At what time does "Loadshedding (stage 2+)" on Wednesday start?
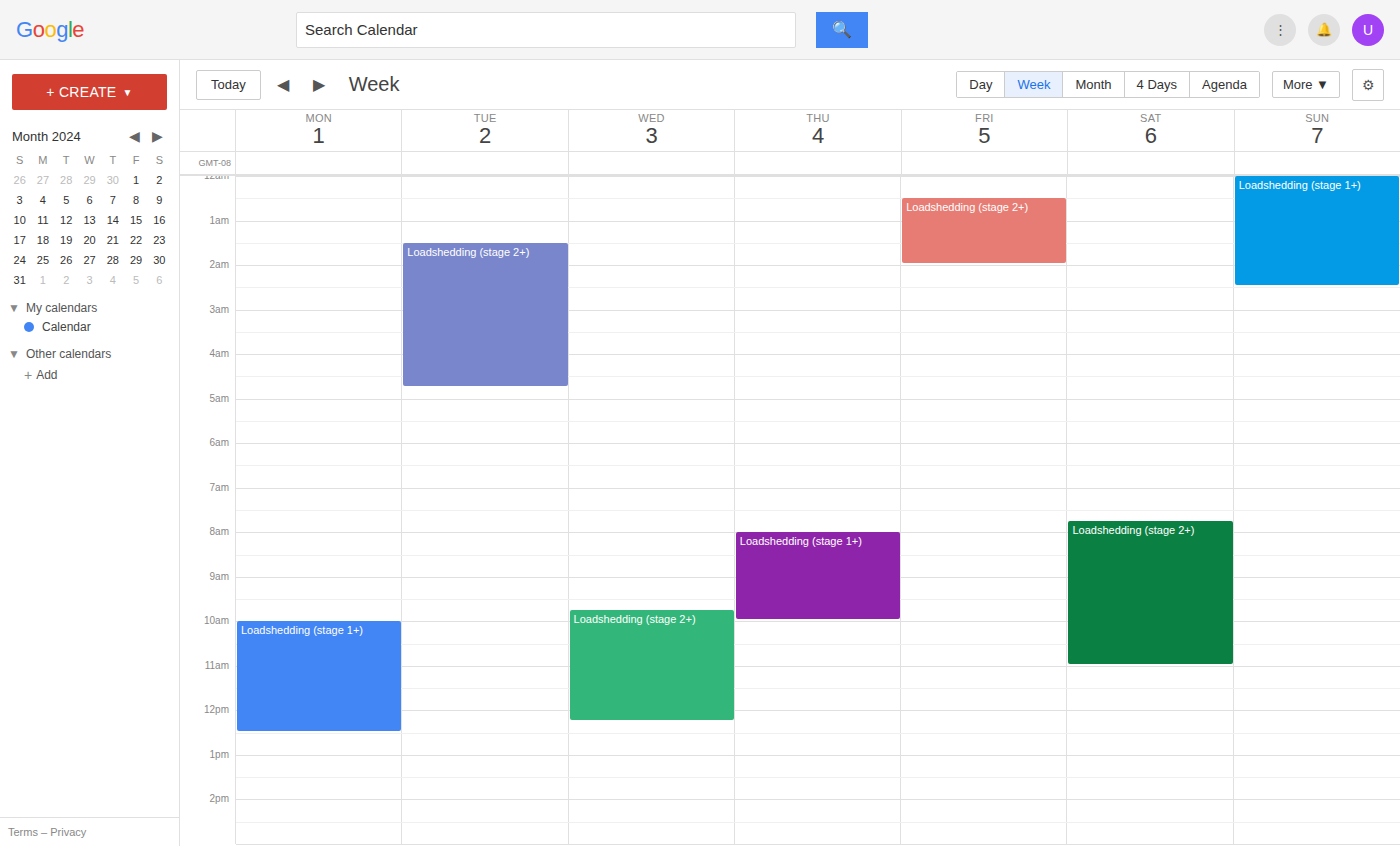
9:45 AM